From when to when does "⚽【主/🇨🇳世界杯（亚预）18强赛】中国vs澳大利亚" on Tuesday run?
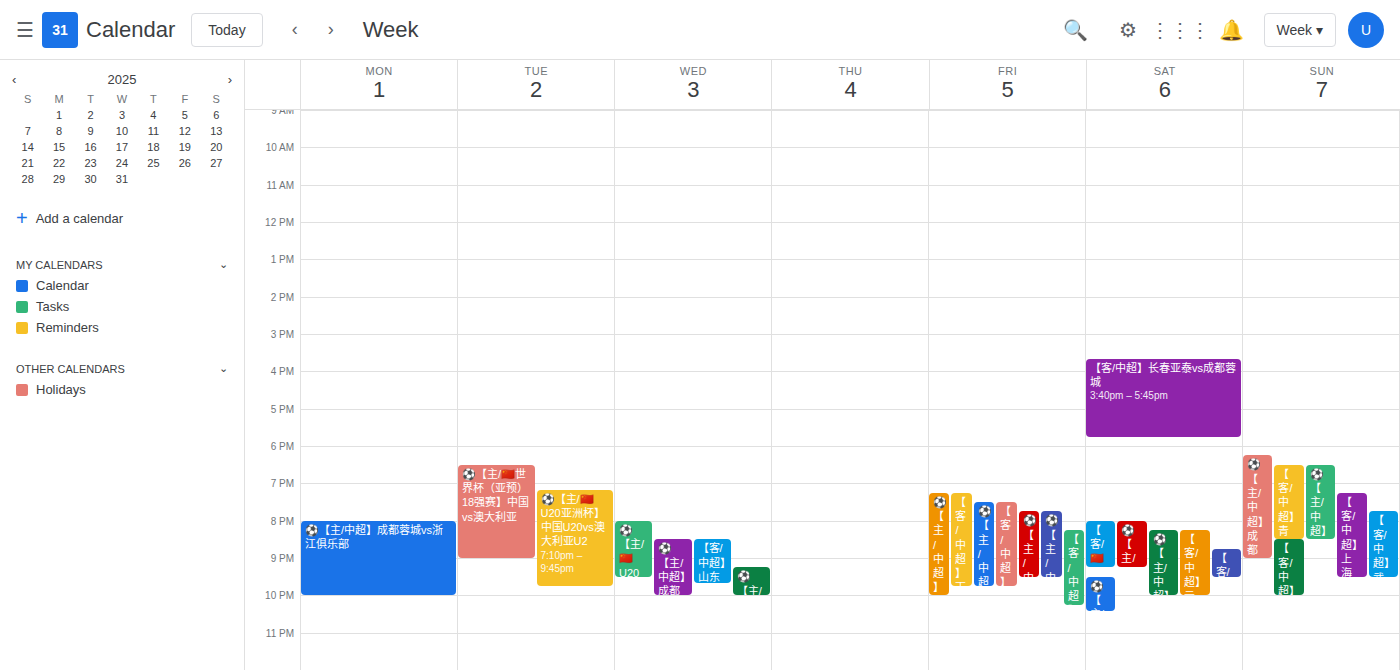
6:30 PM to 9:00 PM